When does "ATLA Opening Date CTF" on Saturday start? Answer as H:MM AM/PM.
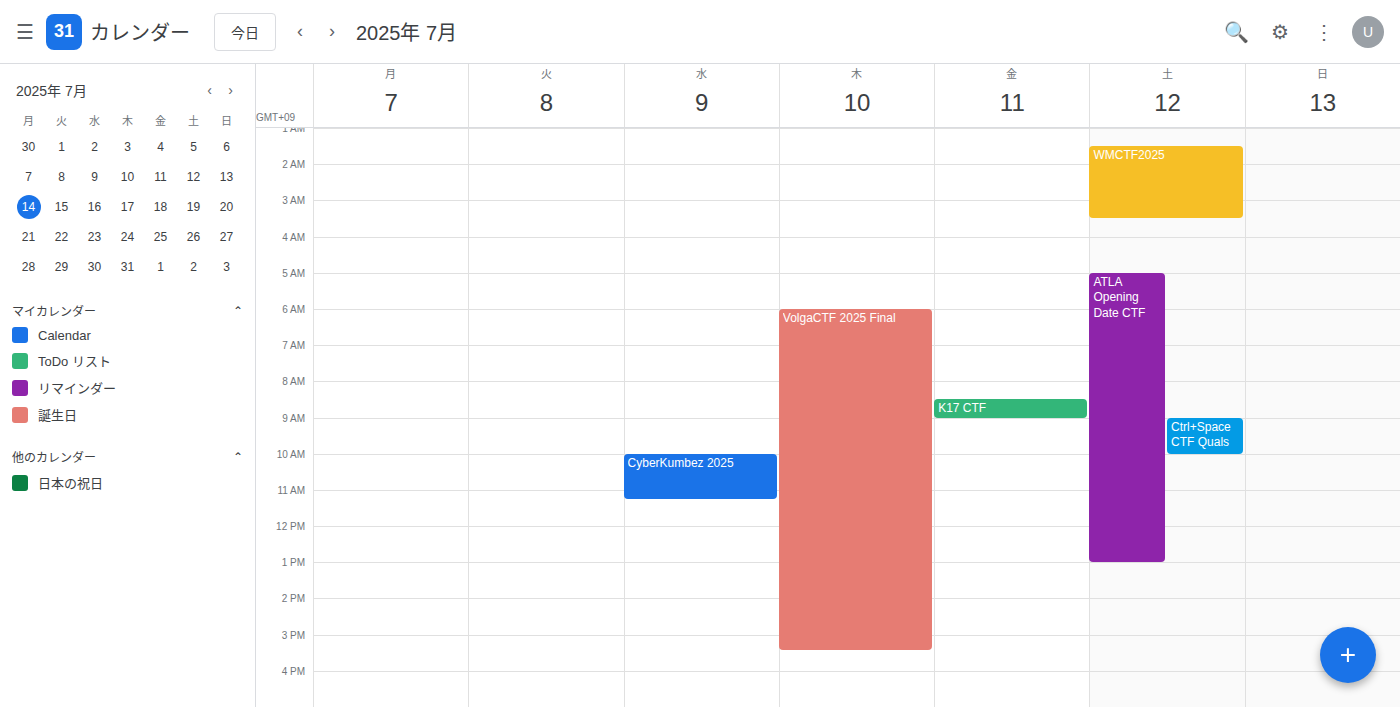
5:00 AM